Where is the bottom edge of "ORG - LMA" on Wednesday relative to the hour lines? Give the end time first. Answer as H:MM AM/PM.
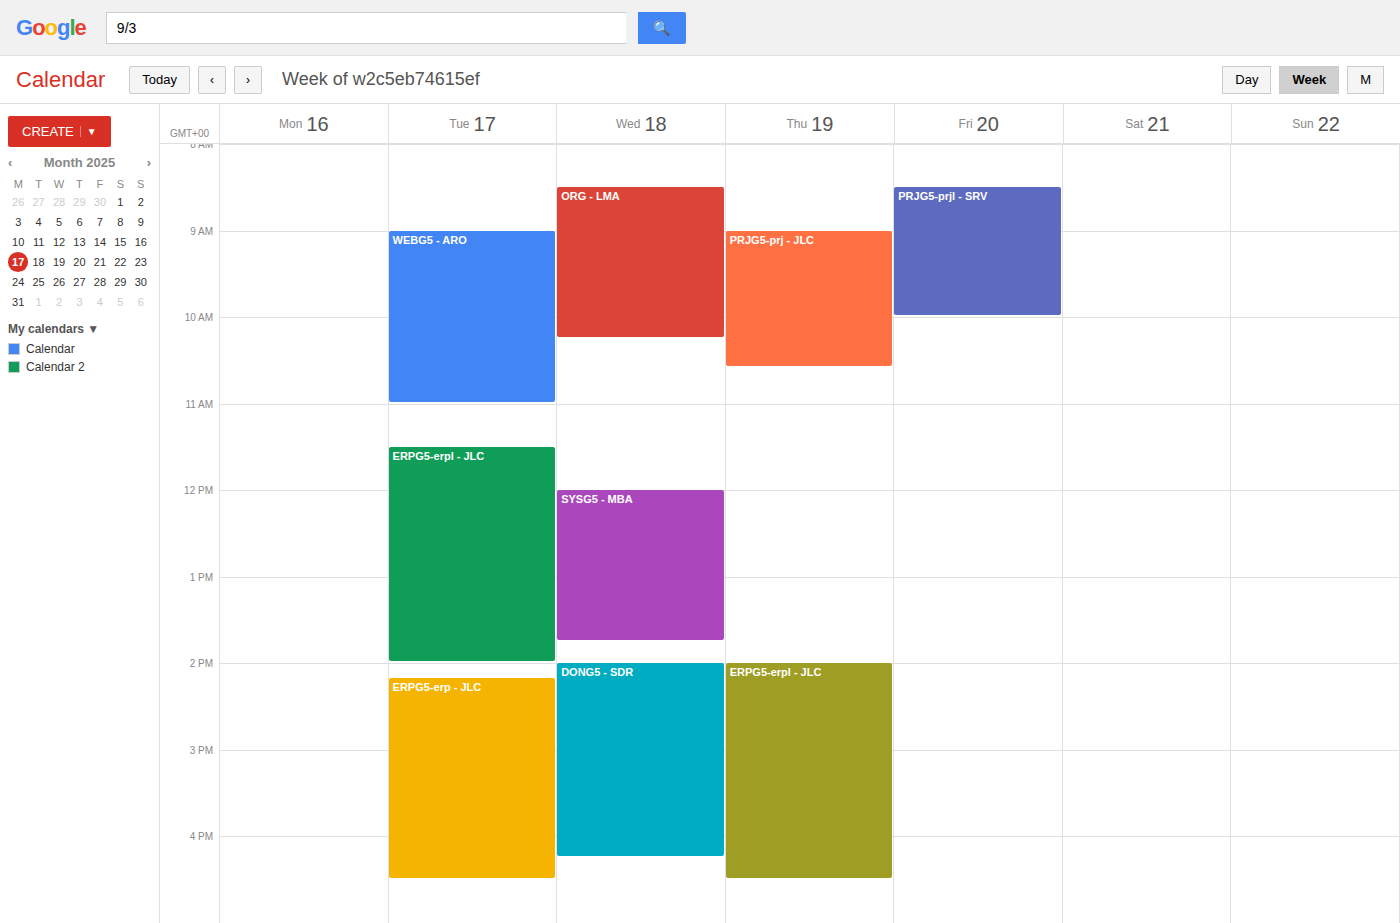
10:15 AM -- neither: a quarter of the way from the 10 AM line to the 11 AM line.